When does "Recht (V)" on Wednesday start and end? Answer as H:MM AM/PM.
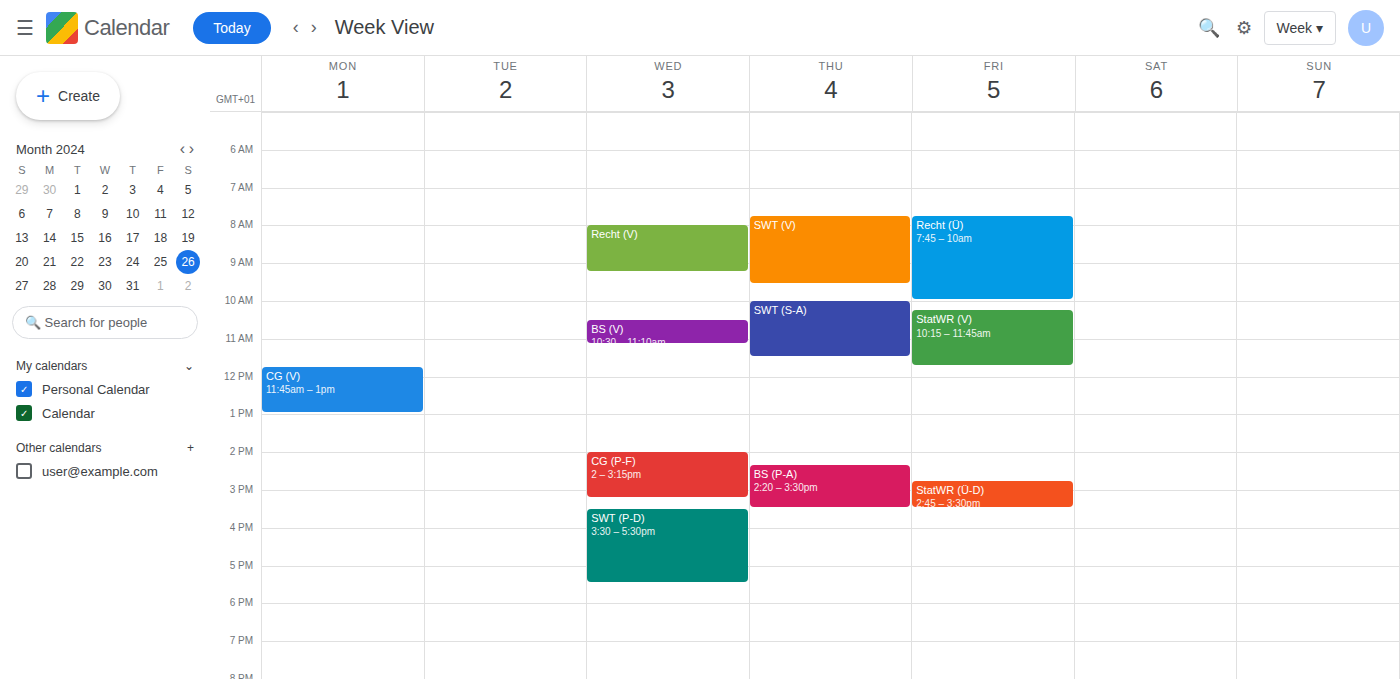
8:00 AM to 9:15 AM